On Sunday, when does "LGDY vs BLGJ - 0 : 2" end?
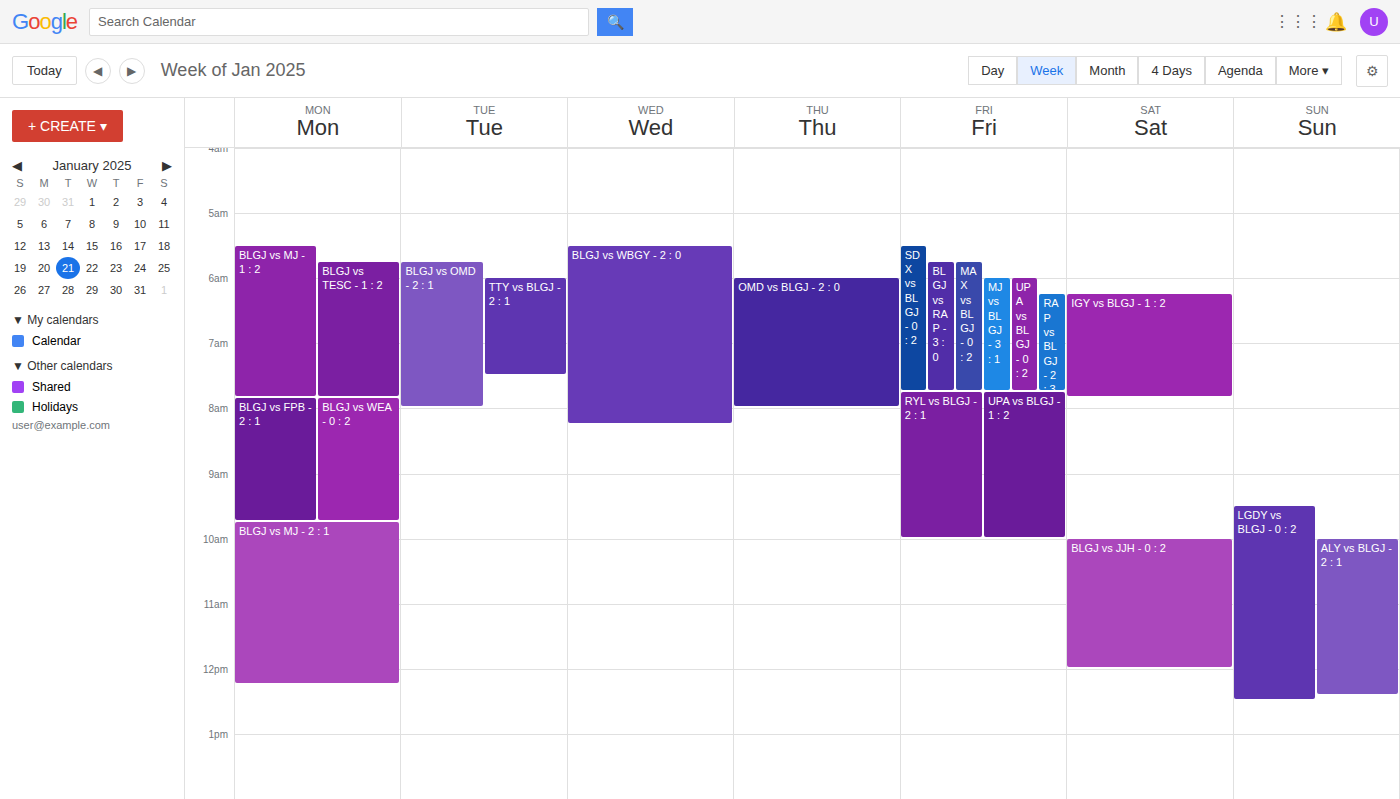
12:30 PM